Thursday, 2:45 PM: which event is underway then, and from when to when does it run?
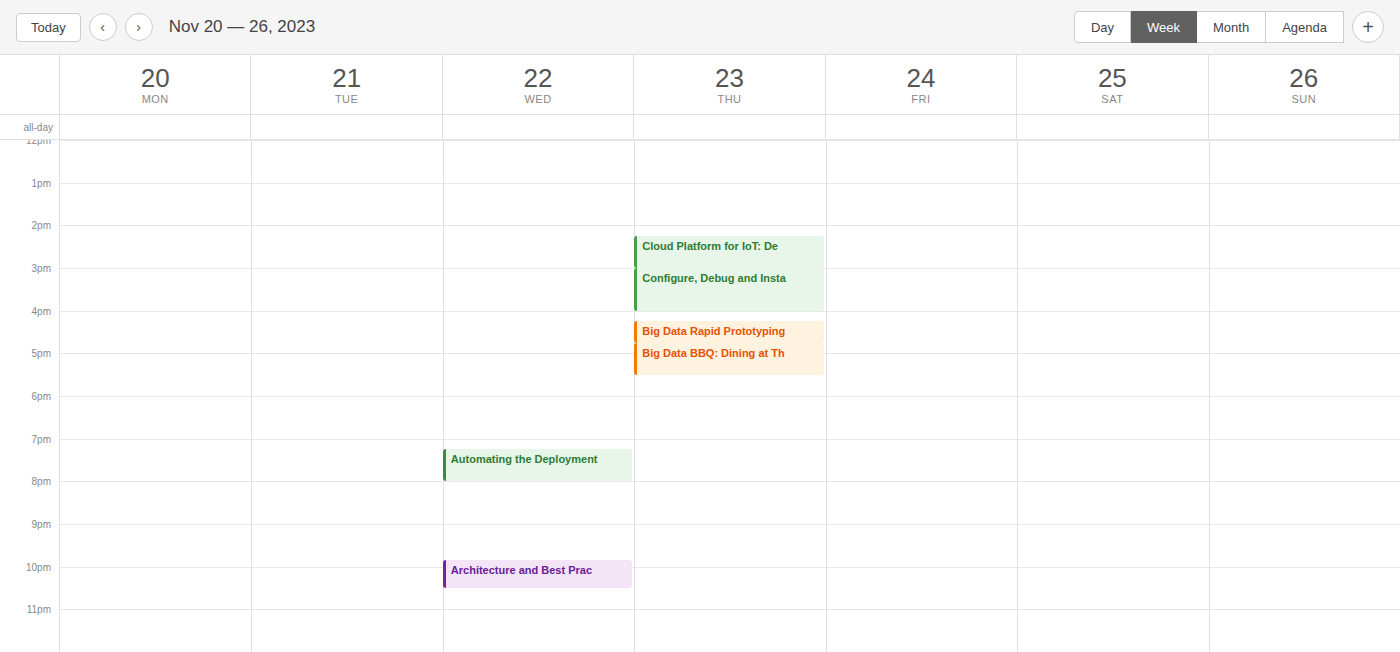
"Cloud Platform for IoT: De", 2:15 PM to 3:00 PM